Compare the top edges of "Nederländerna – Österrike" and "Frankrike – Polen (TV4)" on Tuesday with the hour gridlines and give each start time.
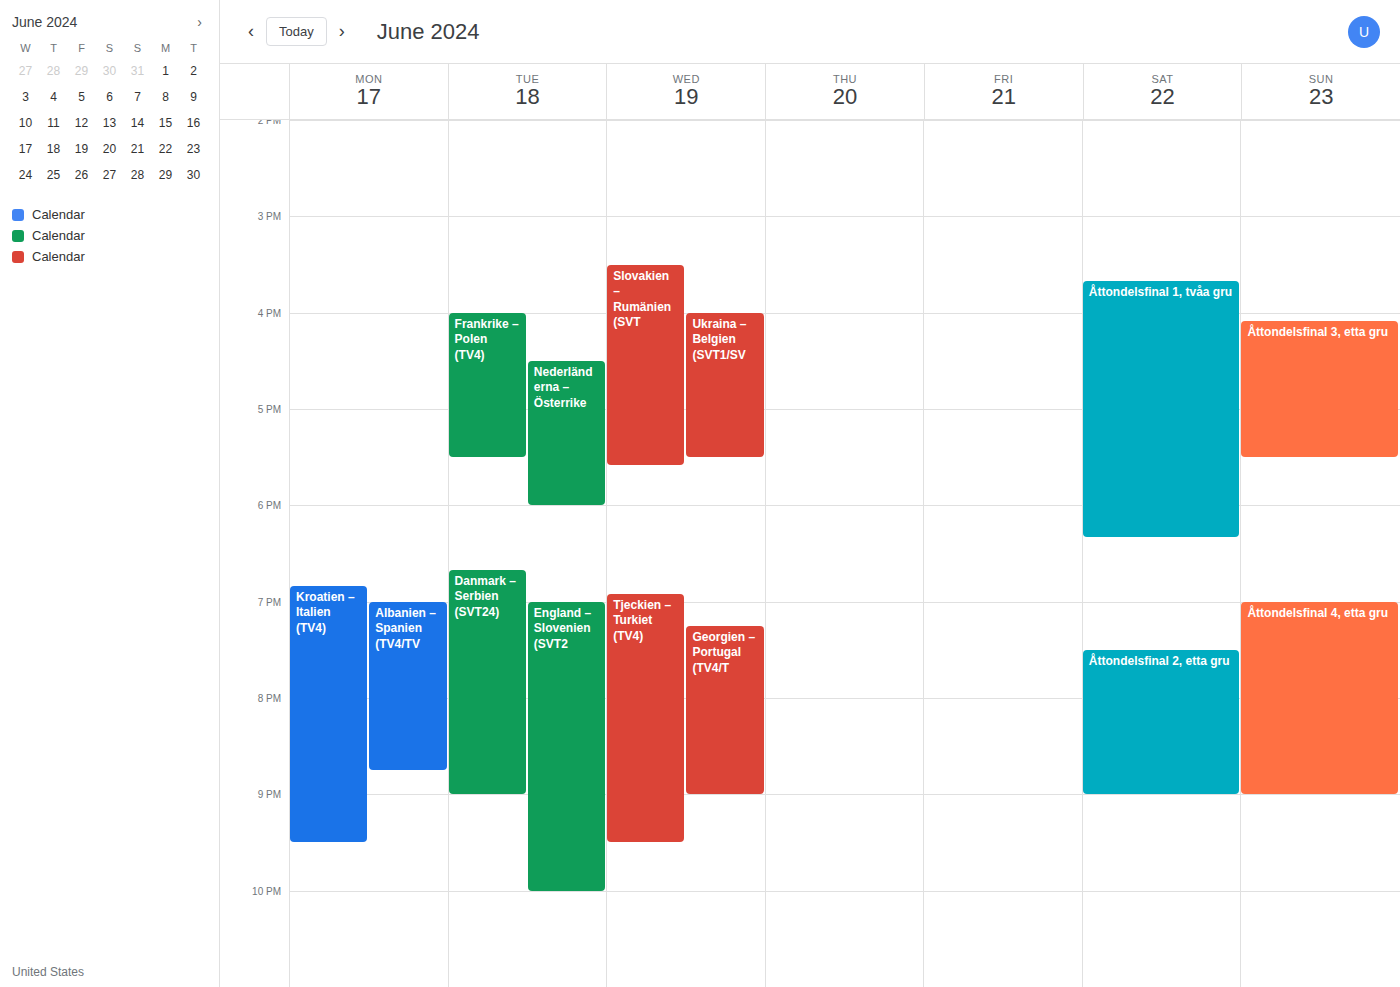
"Nederländerna – Österrike": 4:30 PM, halfway between the 4 PM and 5 PM lines. "Frankrike – Polen (TV4)": 4:00 PM, exactly on the 4 PM line.